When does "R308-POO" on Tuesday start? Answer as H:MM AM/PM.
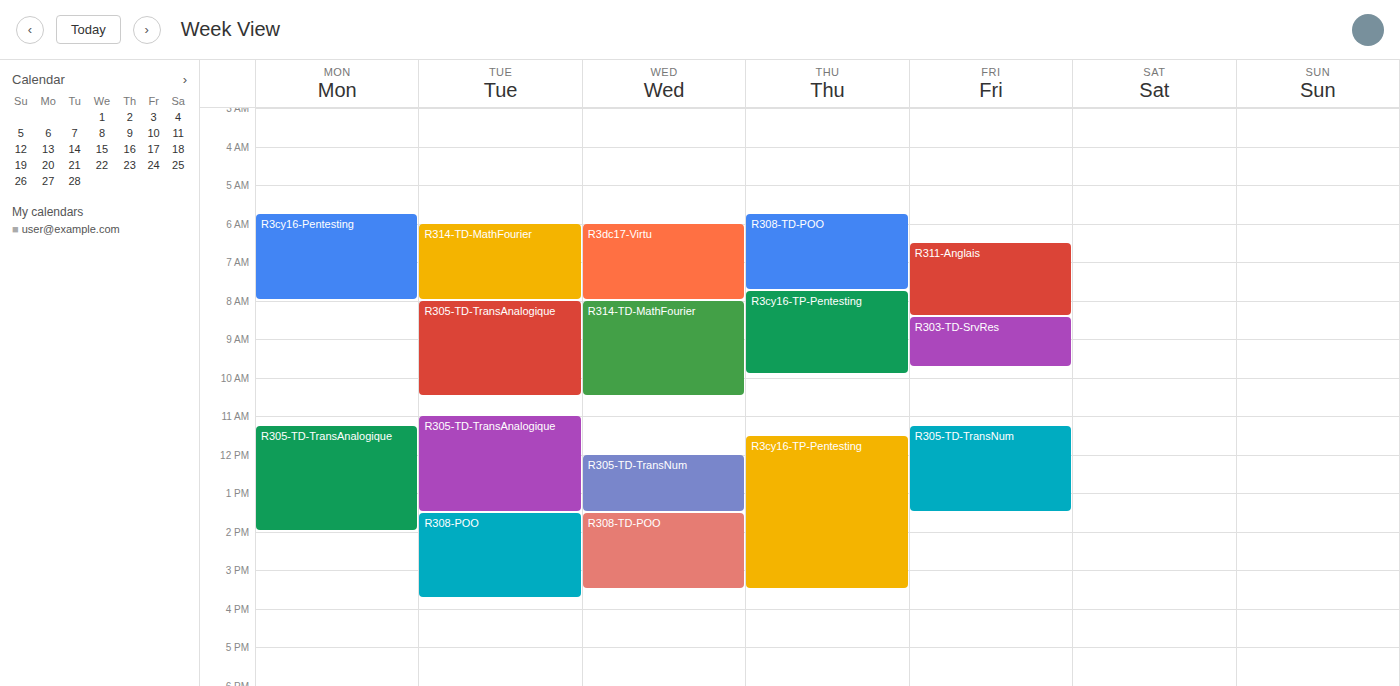
1:30 PM